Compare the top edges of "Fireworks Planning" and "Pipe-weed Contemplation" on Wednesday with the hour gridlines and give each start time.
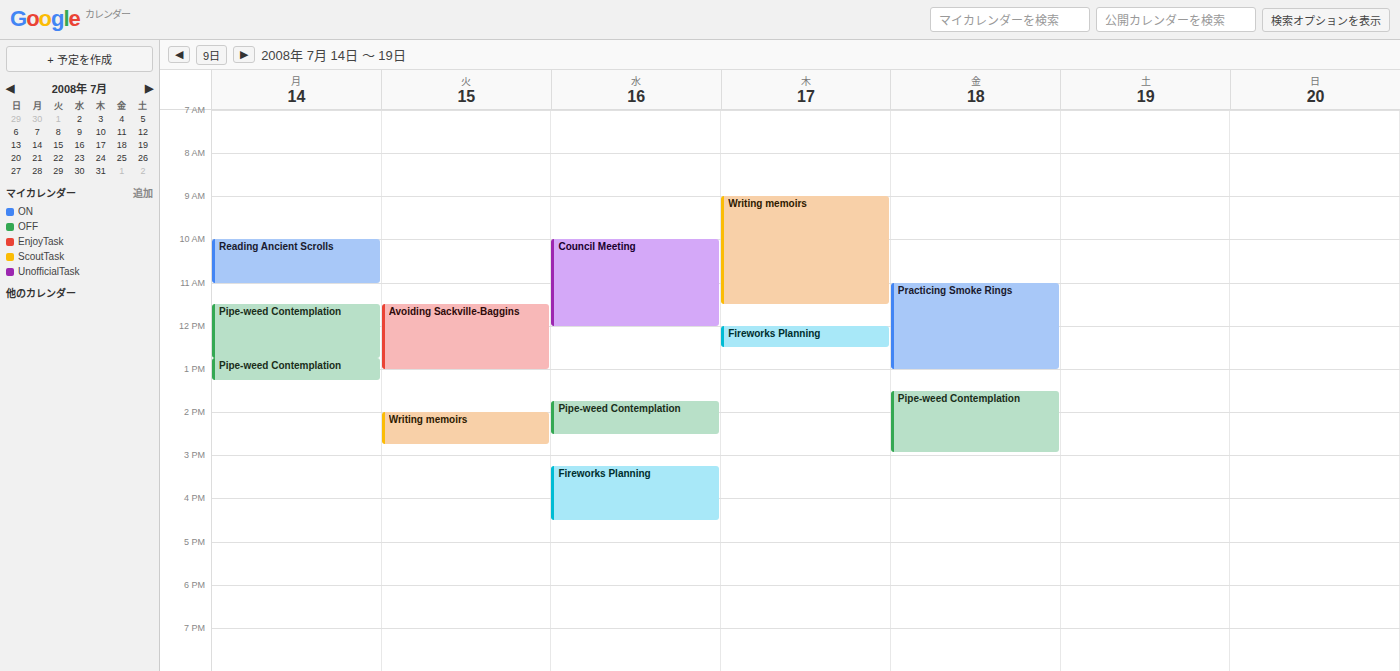
"Fireworks Planning": 3:15 PM, neither: a quarter of the way from the 3 PM line to the 4 PM line. "Pipe-weed Contemplation": 1:45 PM, neither: three quarters of the way from the 1 PM line to the 2 PM line.